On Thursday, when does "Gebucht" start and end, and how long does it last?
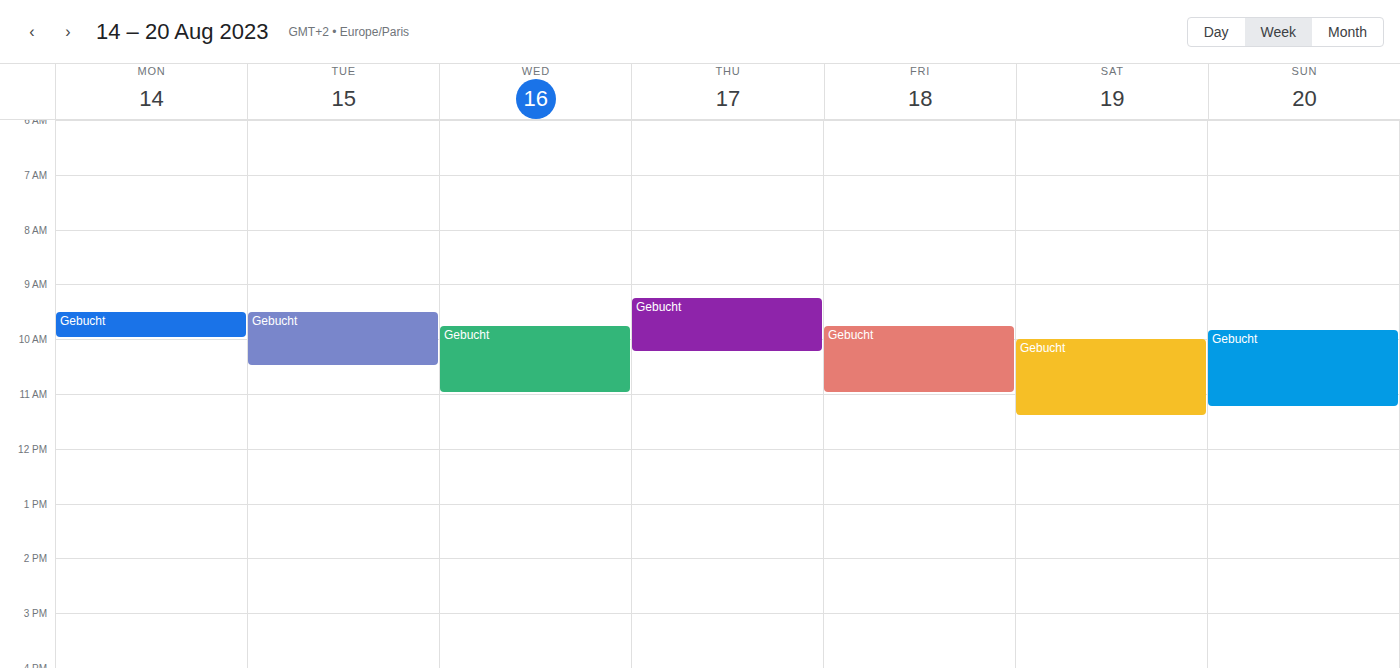
9:15 AM to 10:15 AM, 1 hour